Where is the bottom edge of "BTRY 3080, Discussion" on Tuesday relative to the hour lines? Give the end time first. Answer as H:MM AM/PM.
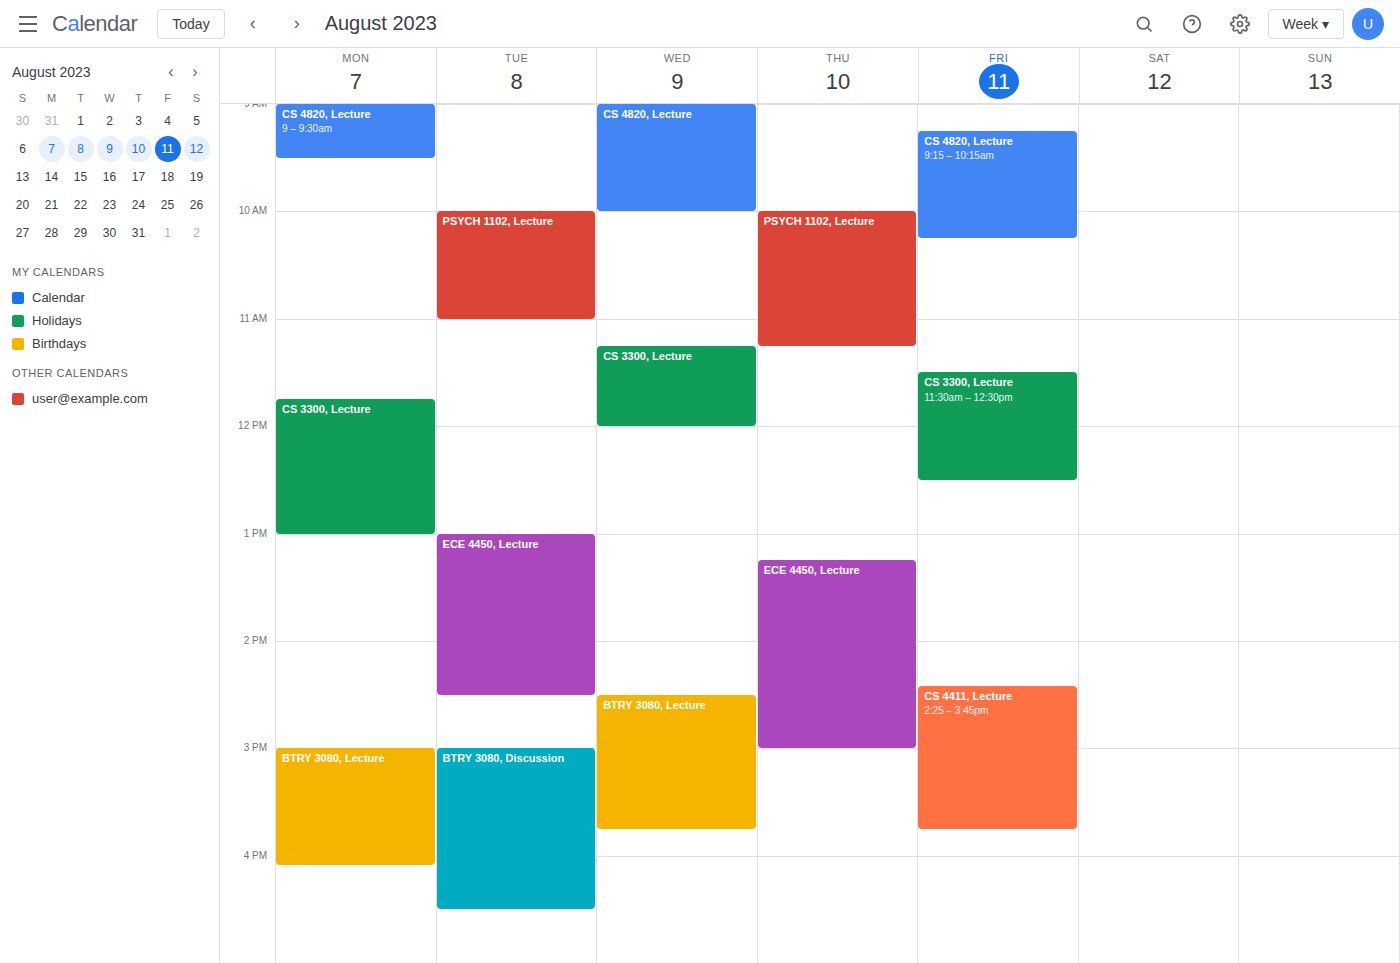
4:30 PM -- halfway between the 4 PM and 5 PM lines.